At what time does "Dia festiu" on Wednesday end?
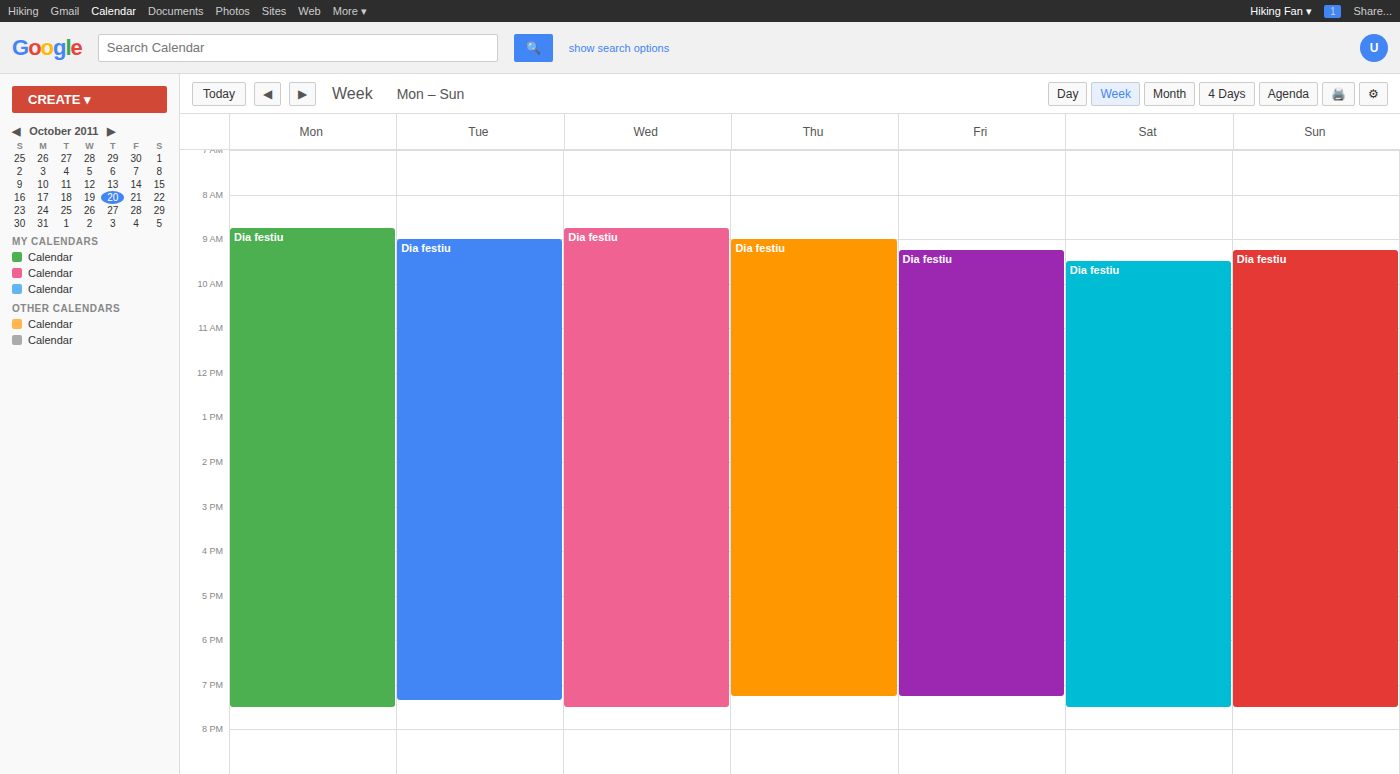
19:30